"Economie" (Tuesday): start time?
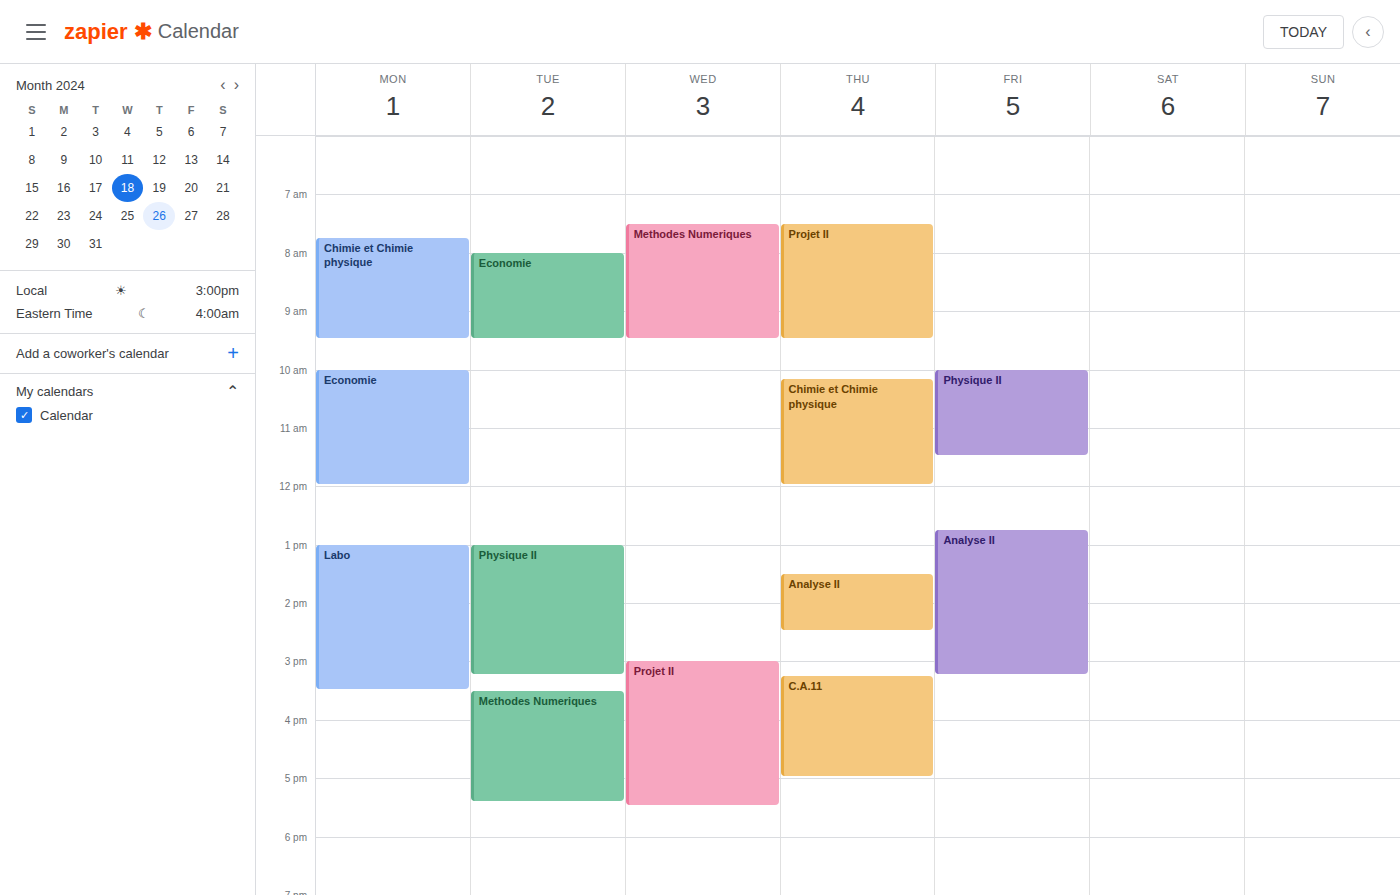
8:00 AM